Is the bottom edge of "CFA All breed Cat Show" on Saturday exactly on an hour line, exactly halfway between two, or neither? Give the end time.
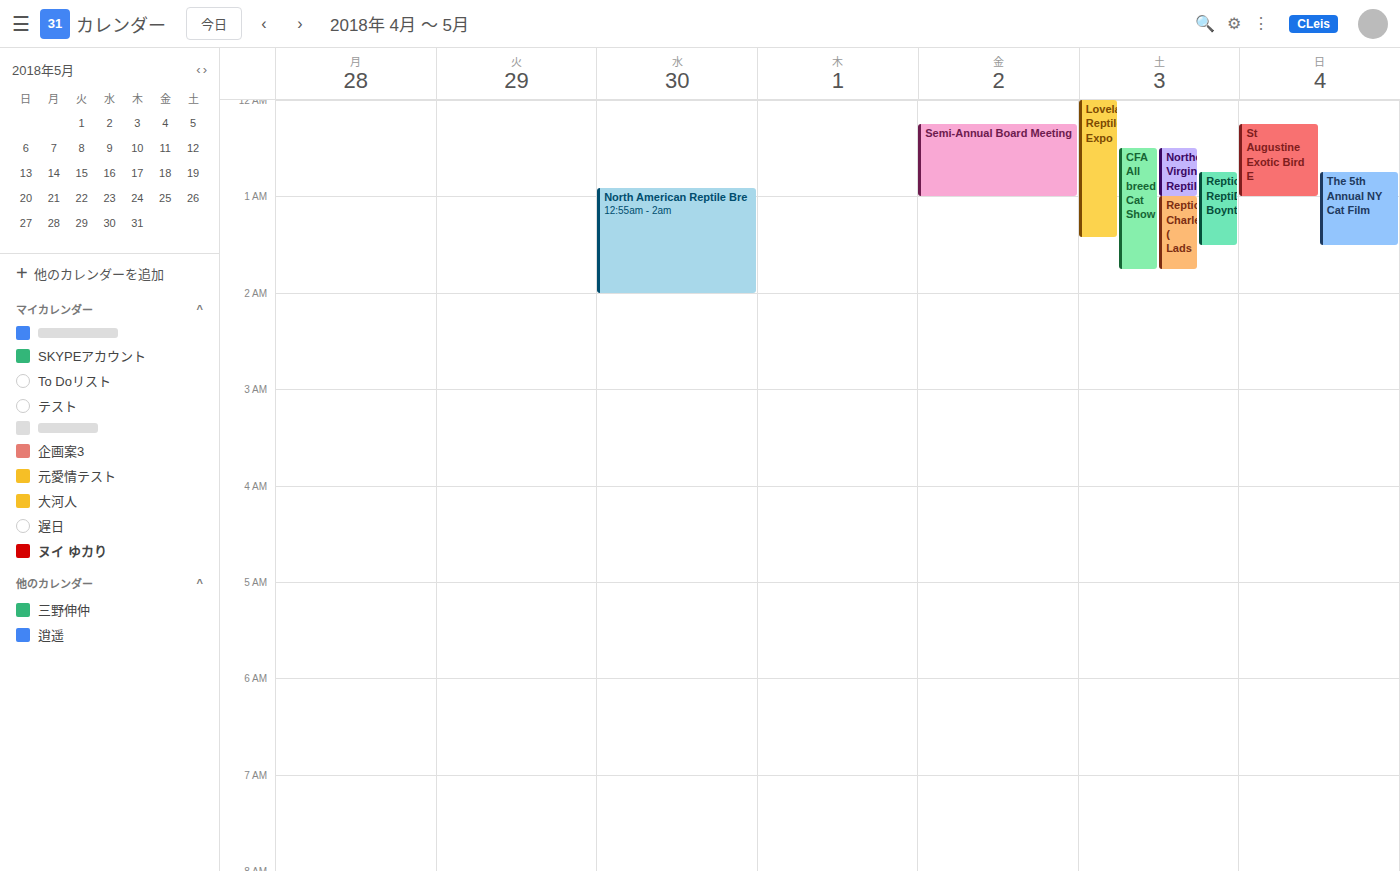
1:45 AM -- neither: three quarters of the way from the 1 AM line to the 2 AM line.